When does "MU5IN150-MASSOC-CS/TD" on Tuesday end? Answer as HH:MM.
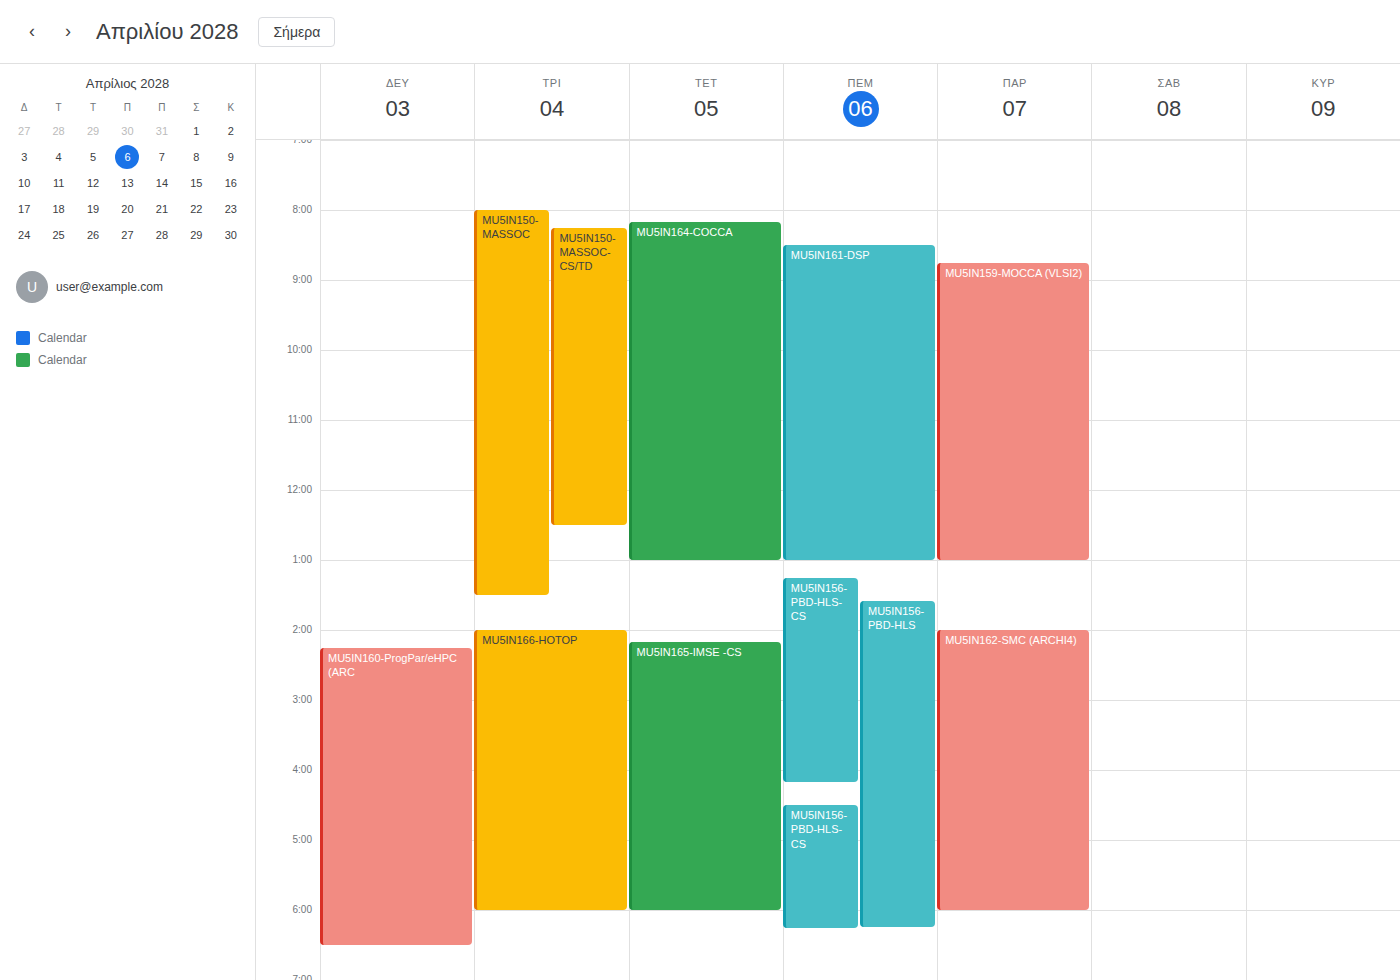
12:30